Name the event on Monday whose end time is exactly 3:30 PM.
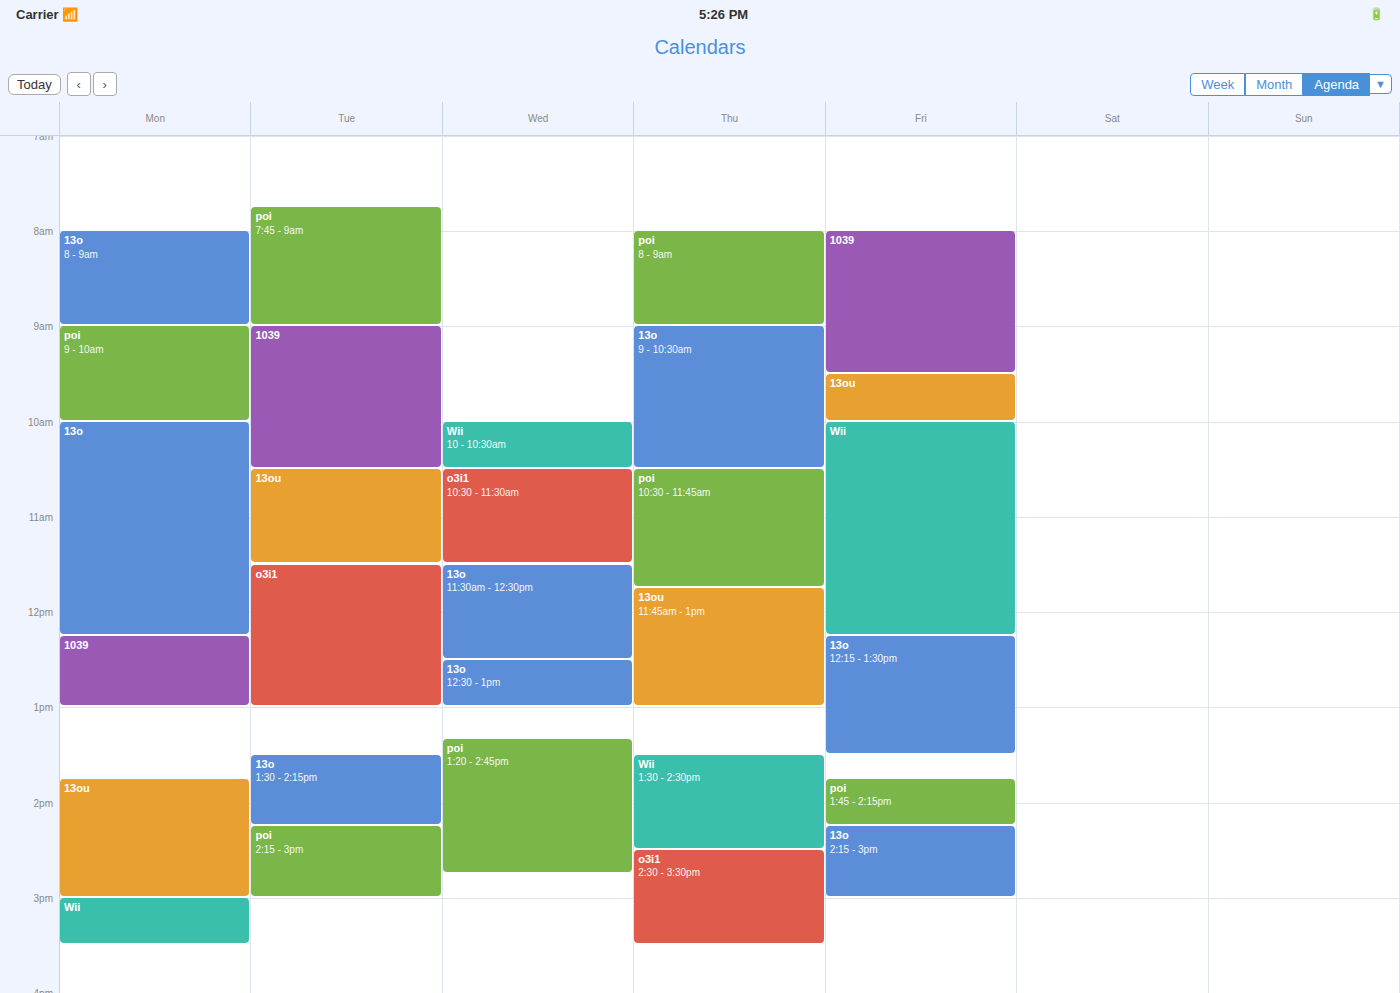
"Wii"